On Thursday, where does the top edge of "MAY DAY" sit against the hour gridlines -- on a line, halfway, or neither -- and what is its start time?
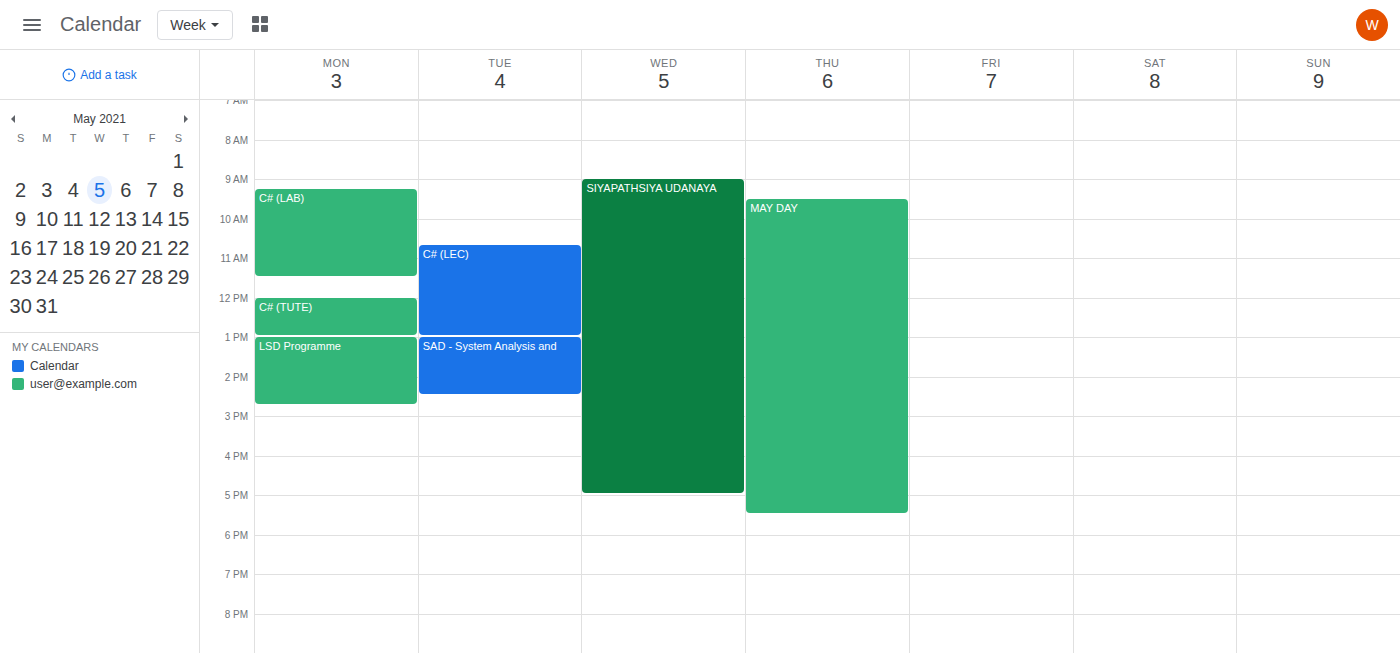
9:30 AM -- halfway between the 9 AM and 10 AM lines.